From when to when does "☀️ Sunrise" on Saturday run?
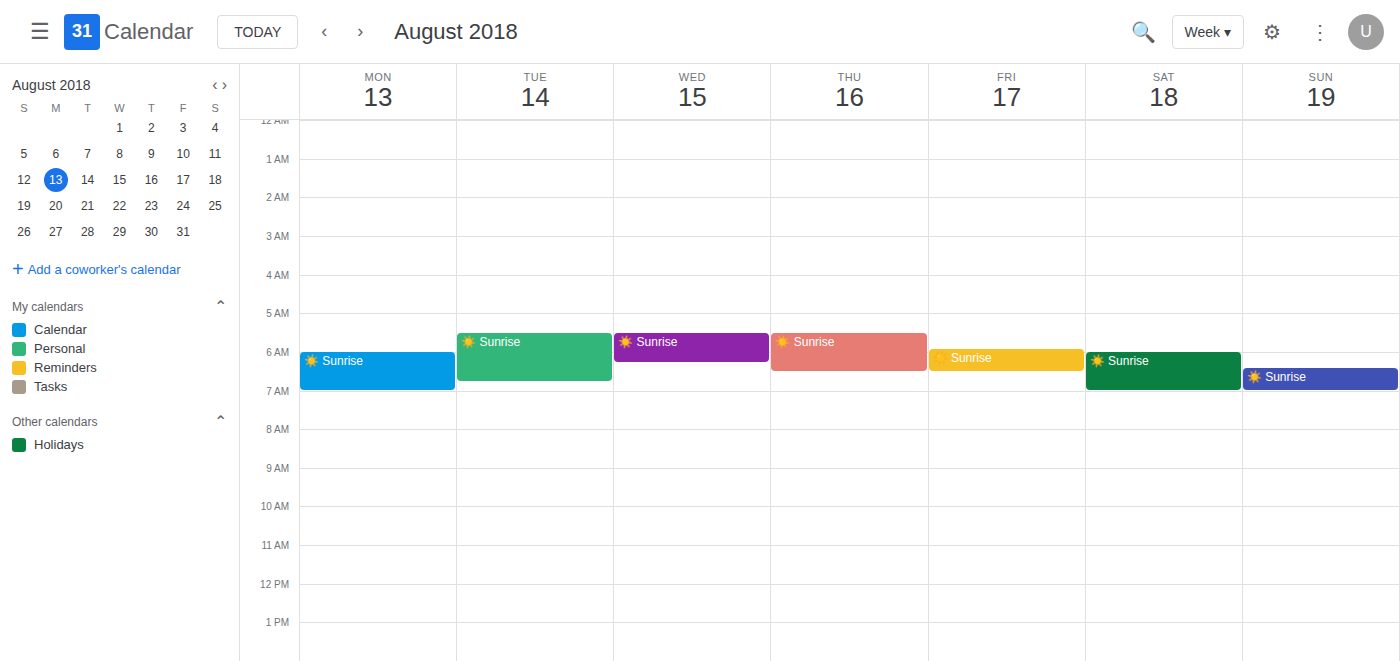
6:00 AM to 7:00 AM